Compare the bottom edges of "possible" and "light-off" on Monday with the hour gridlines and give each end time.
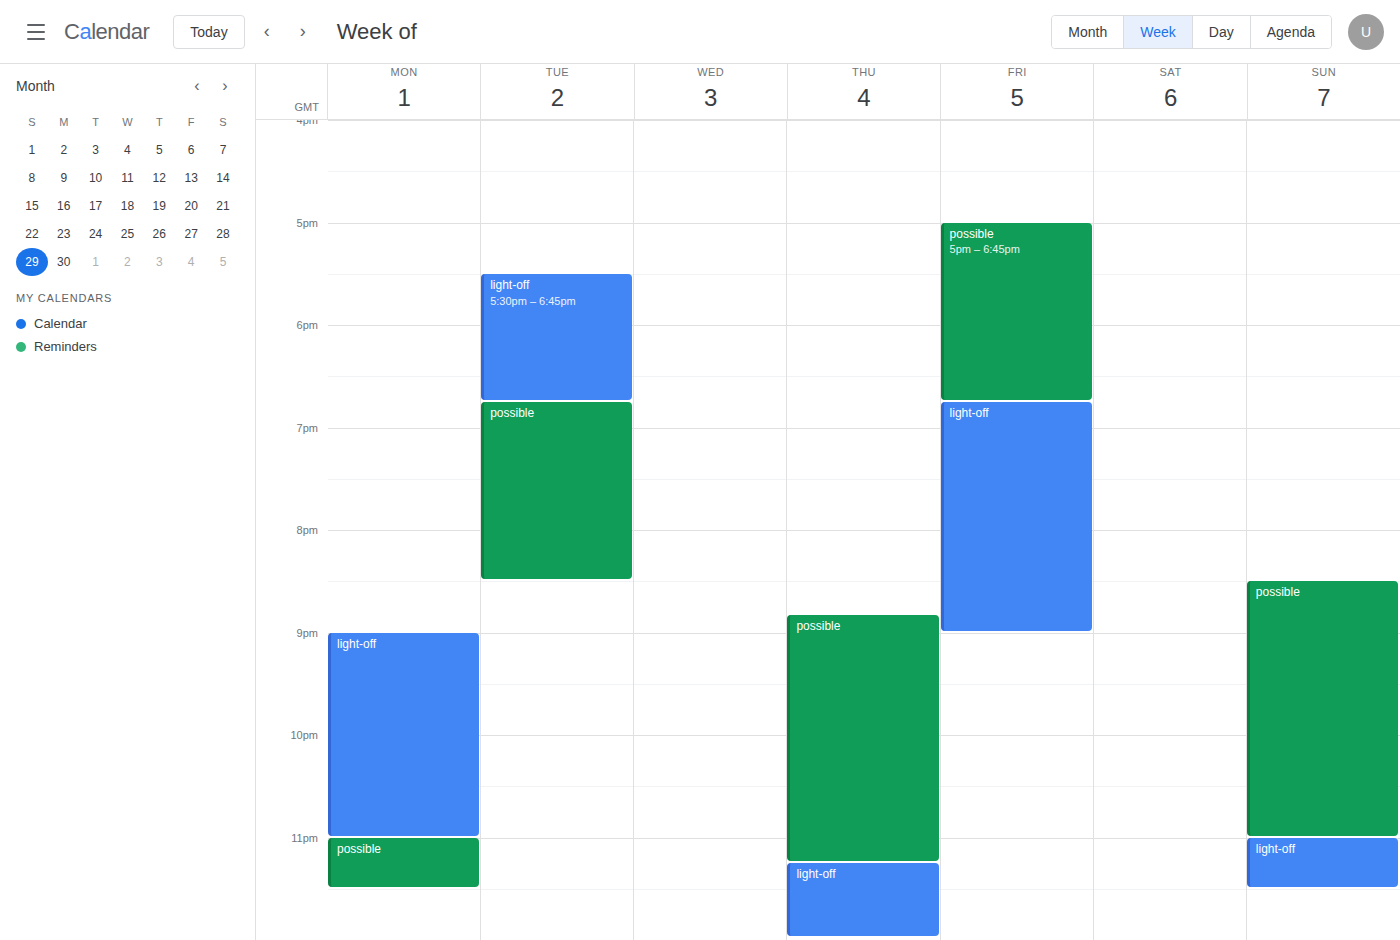
"possible": 11:30 PM, halfway between the 11 PM and 12 AM lines. "light-off": 11:00 PM, exactly on the 11 PM line.